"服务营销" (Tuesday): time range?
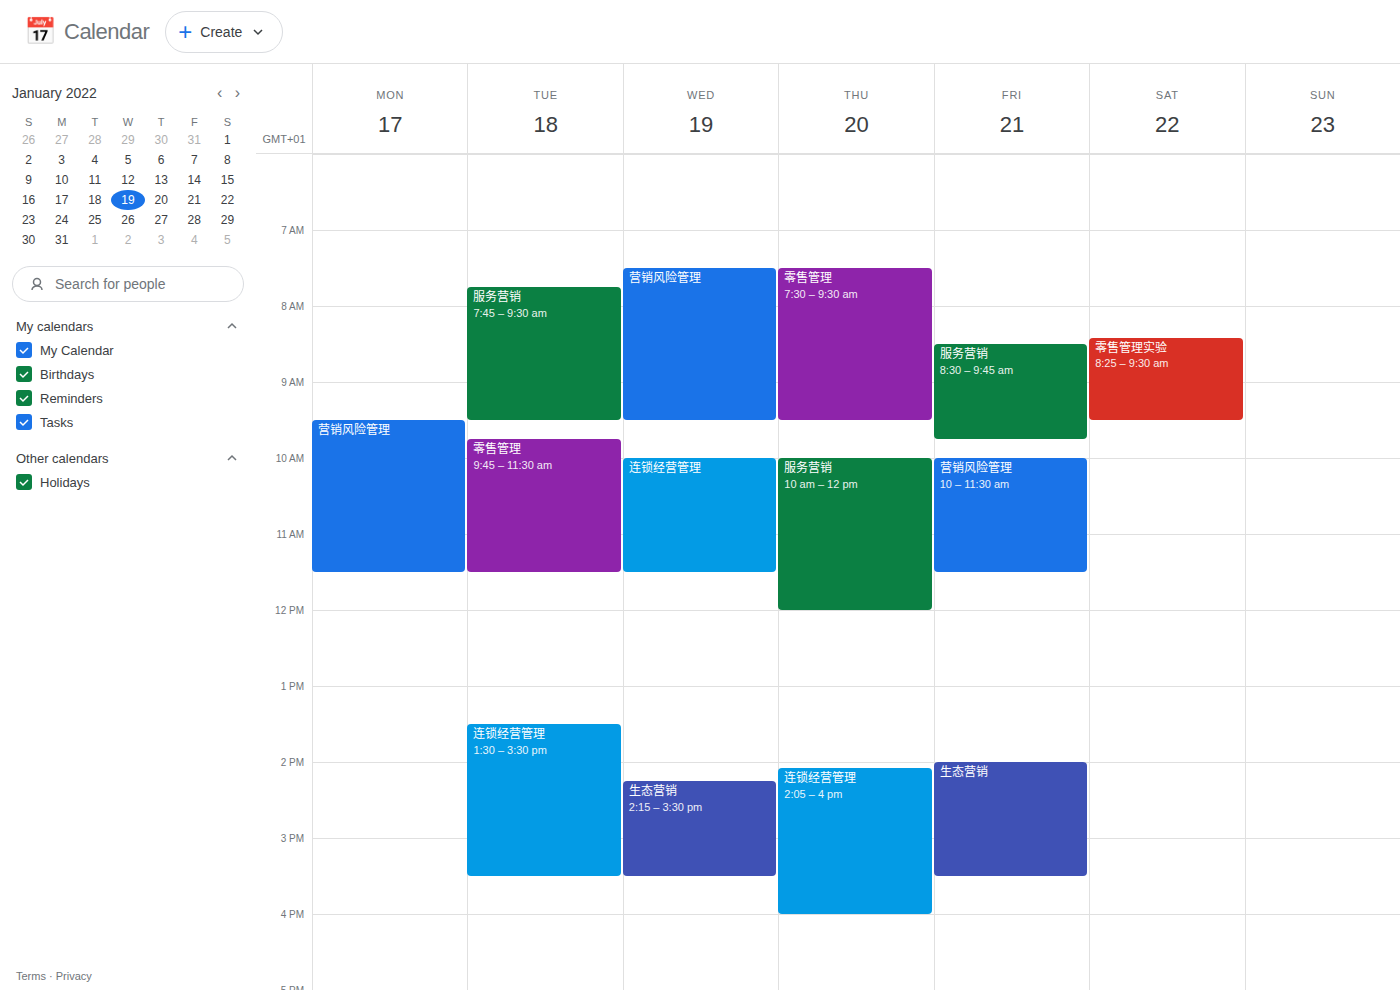
7:45 AM to 9:30 AM